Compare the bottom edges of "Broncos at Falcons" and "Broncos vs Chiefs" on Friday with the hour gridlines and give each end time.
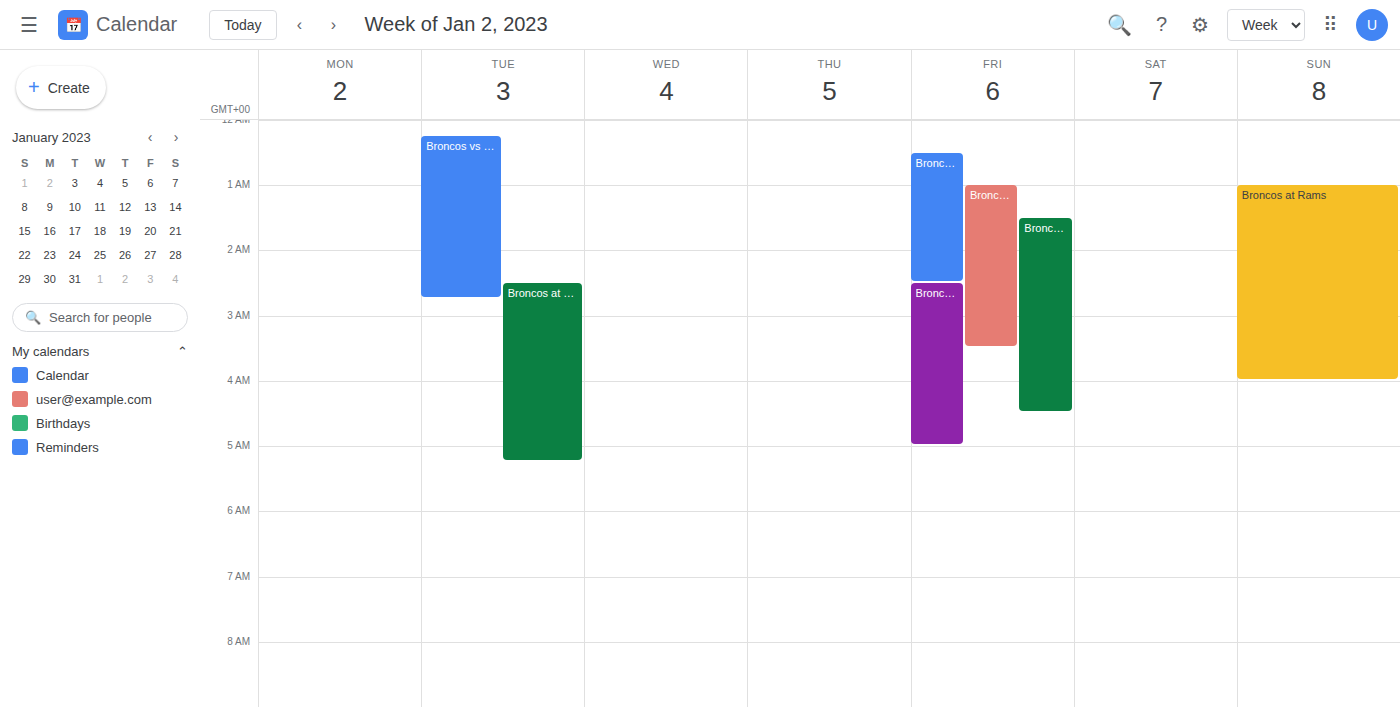
"Broncos at Falcons": 02:30, halfway between the 02:00 and 03:00 lines. "Broncos vs Chiefs": 03:30, halfway between the 03:00 and 04:00 lines.